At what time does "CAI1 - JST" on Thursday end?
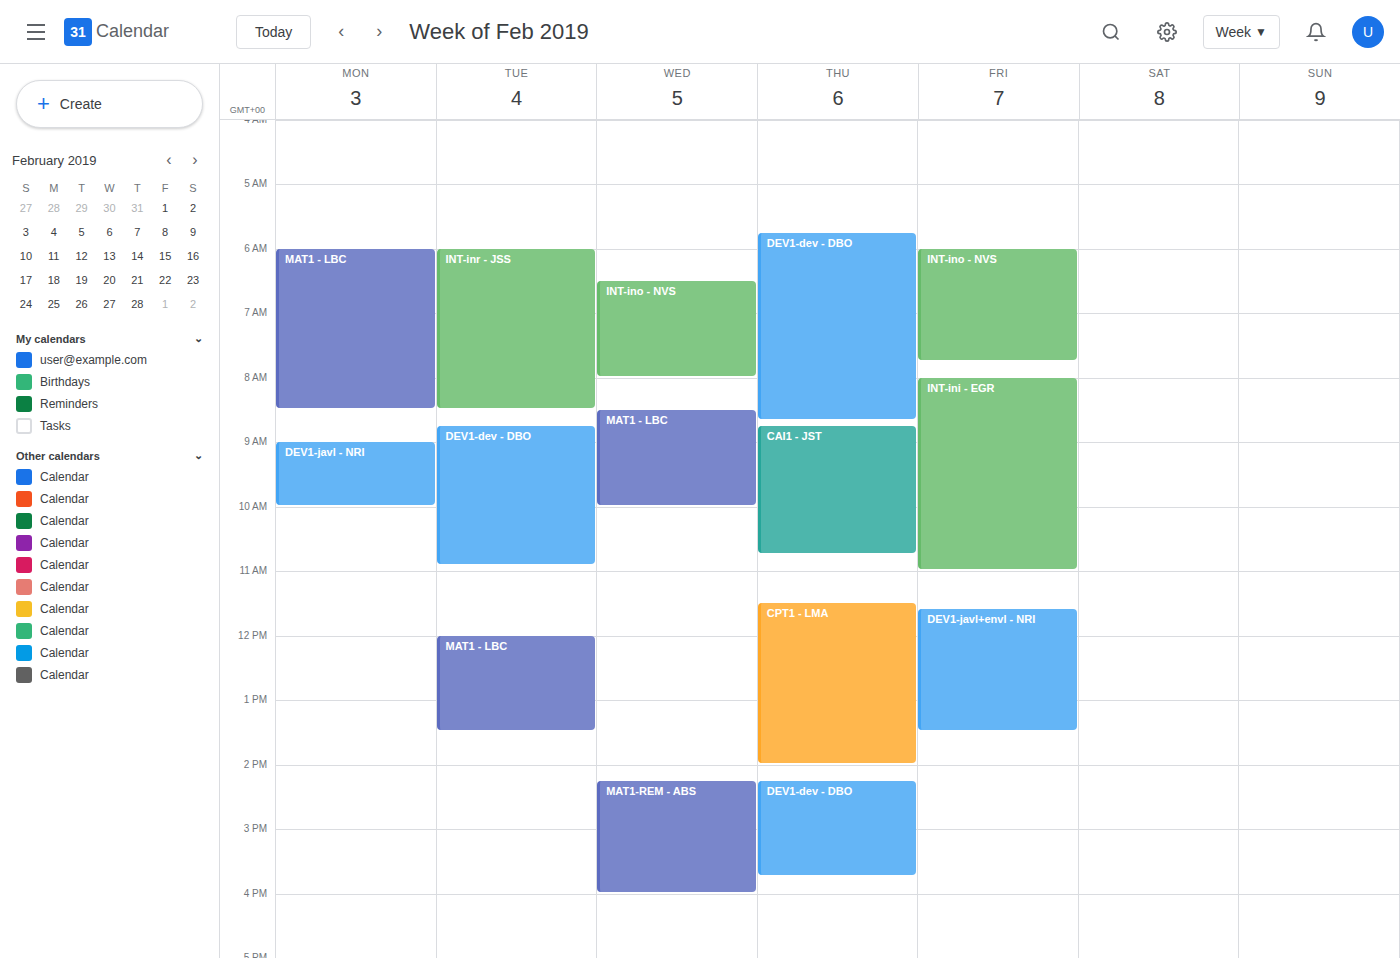
10:45 AM